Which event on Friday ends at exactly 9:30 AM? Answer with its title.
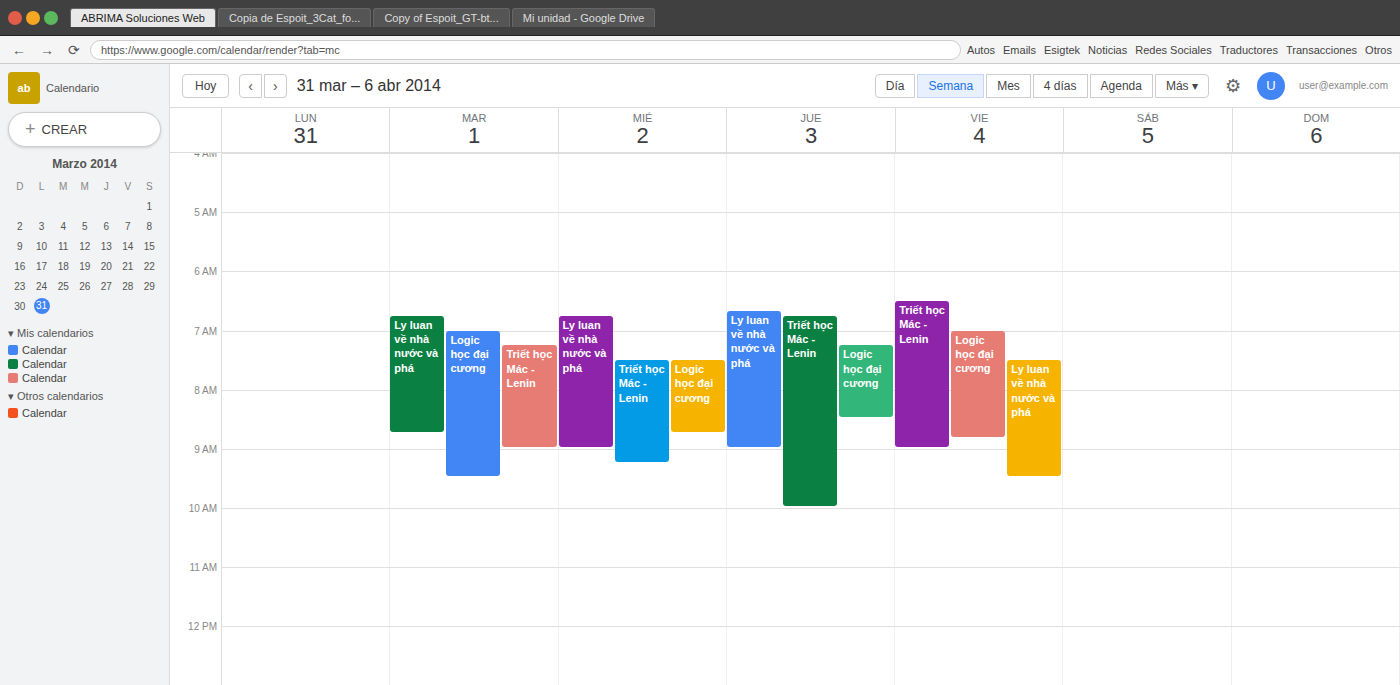
"Ly luan về nhà nước và phá"